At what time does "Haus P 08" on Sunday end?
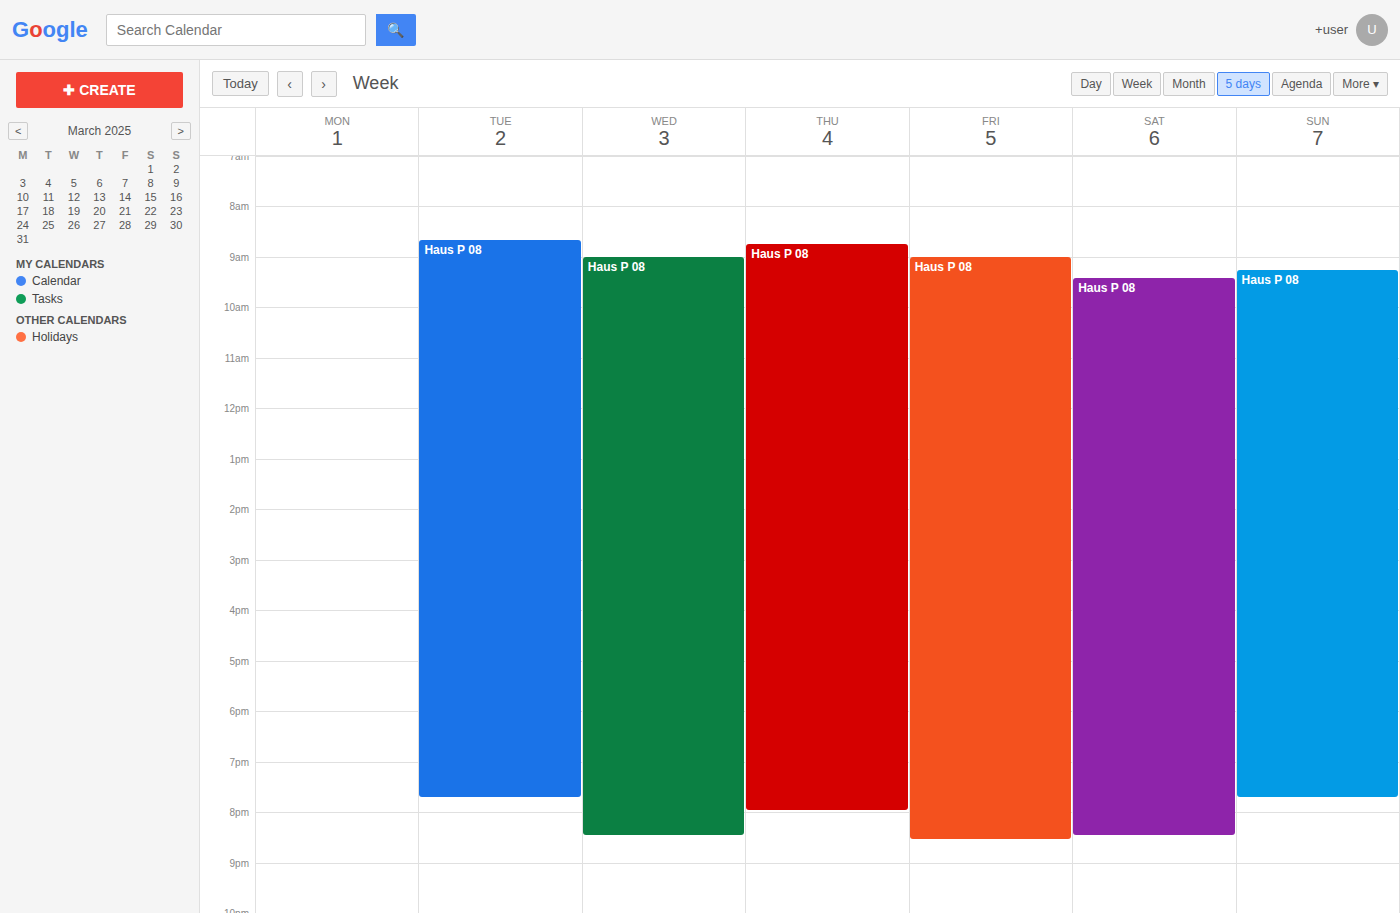
7:45 PM